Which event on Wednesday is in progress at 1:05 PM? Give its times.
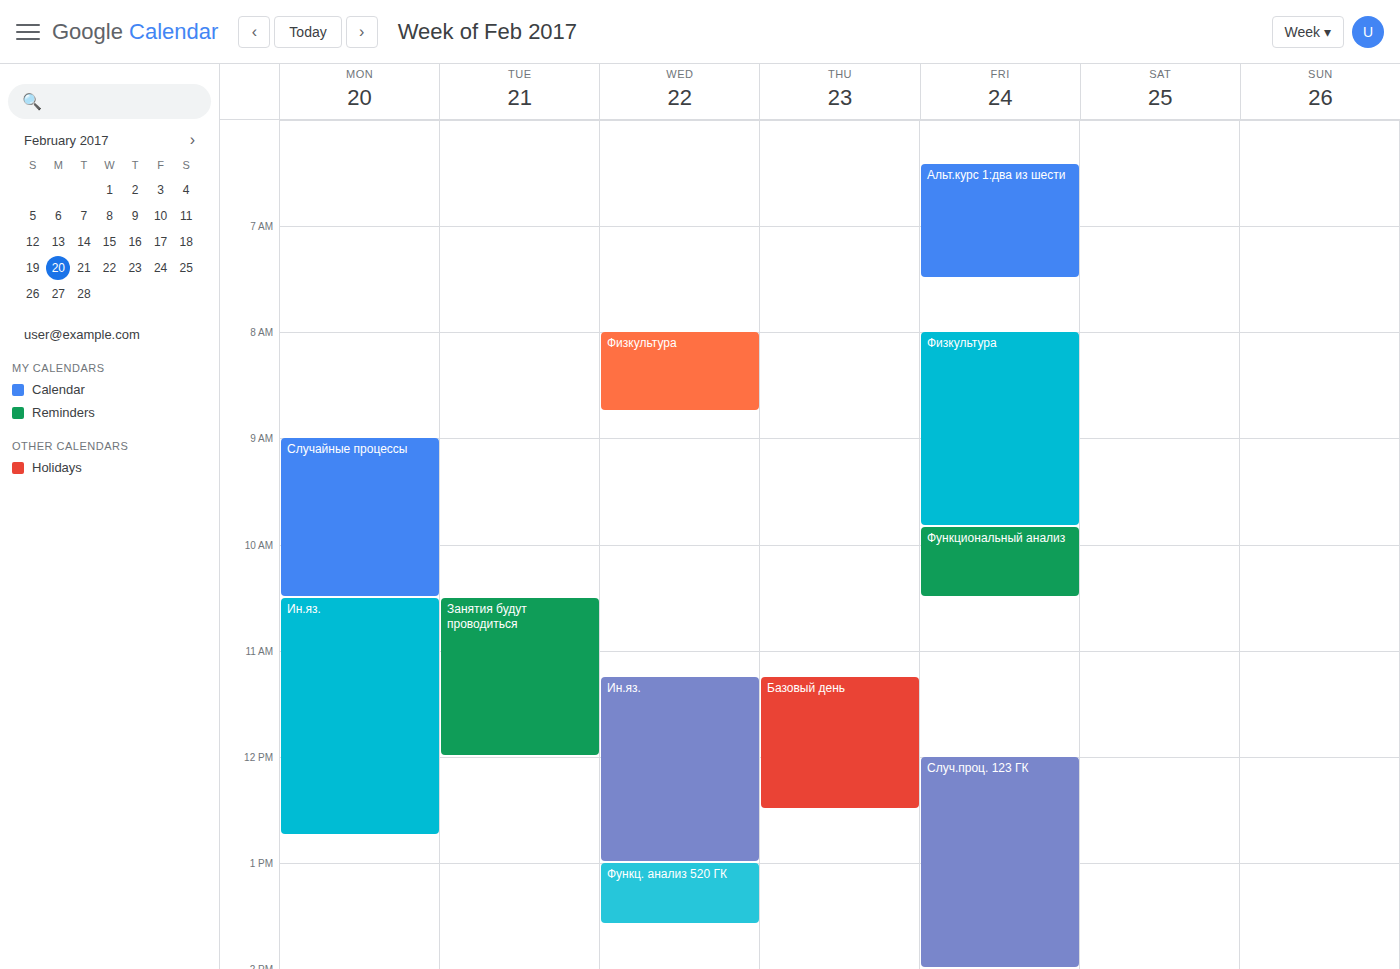
"Функц. анализ 520 ГК", 1:00 PM to 1:35 PM